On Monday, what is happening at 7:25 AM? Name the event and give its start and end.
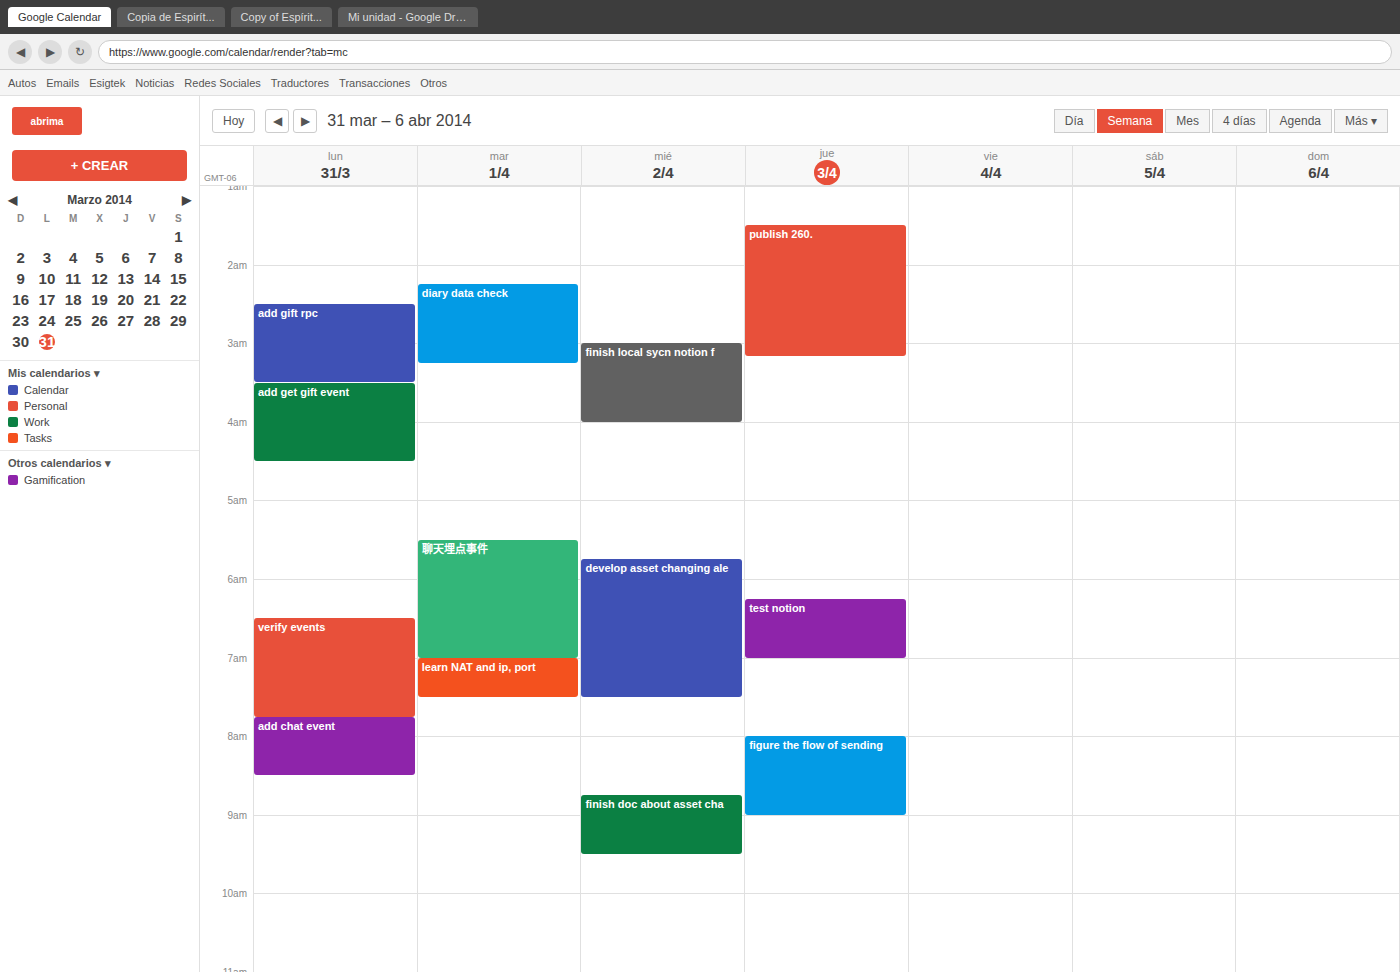
"verify events", 6:30 AM to 7:45 AM